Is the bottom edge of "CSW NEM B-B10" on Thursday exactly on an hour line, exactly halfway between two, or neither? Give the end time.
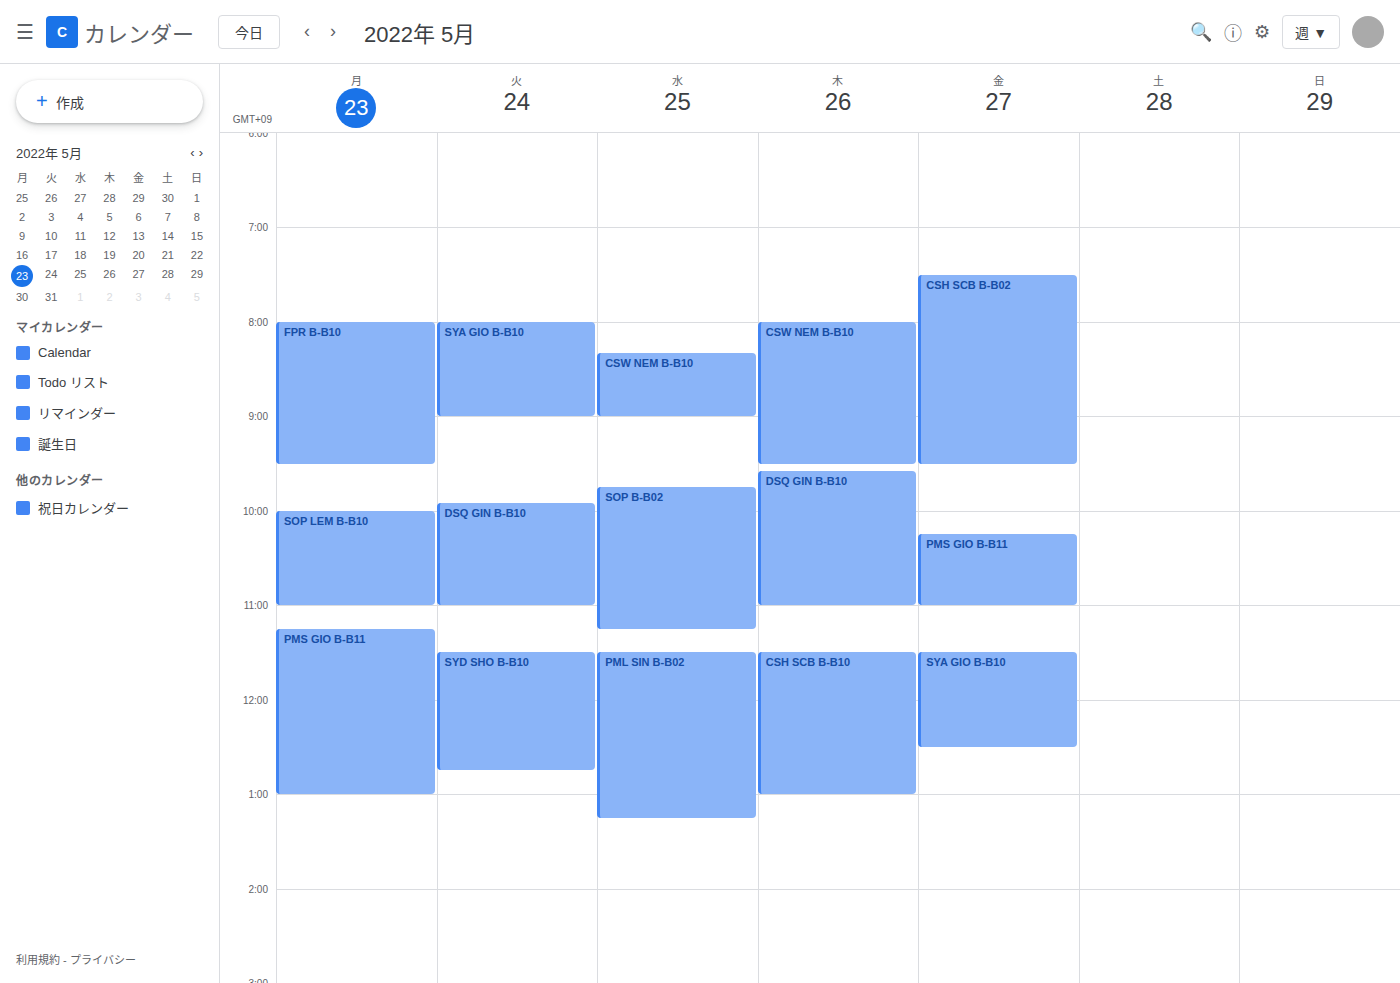
9:30 AM -- halfway between the 9 AM and 10 AM lines.